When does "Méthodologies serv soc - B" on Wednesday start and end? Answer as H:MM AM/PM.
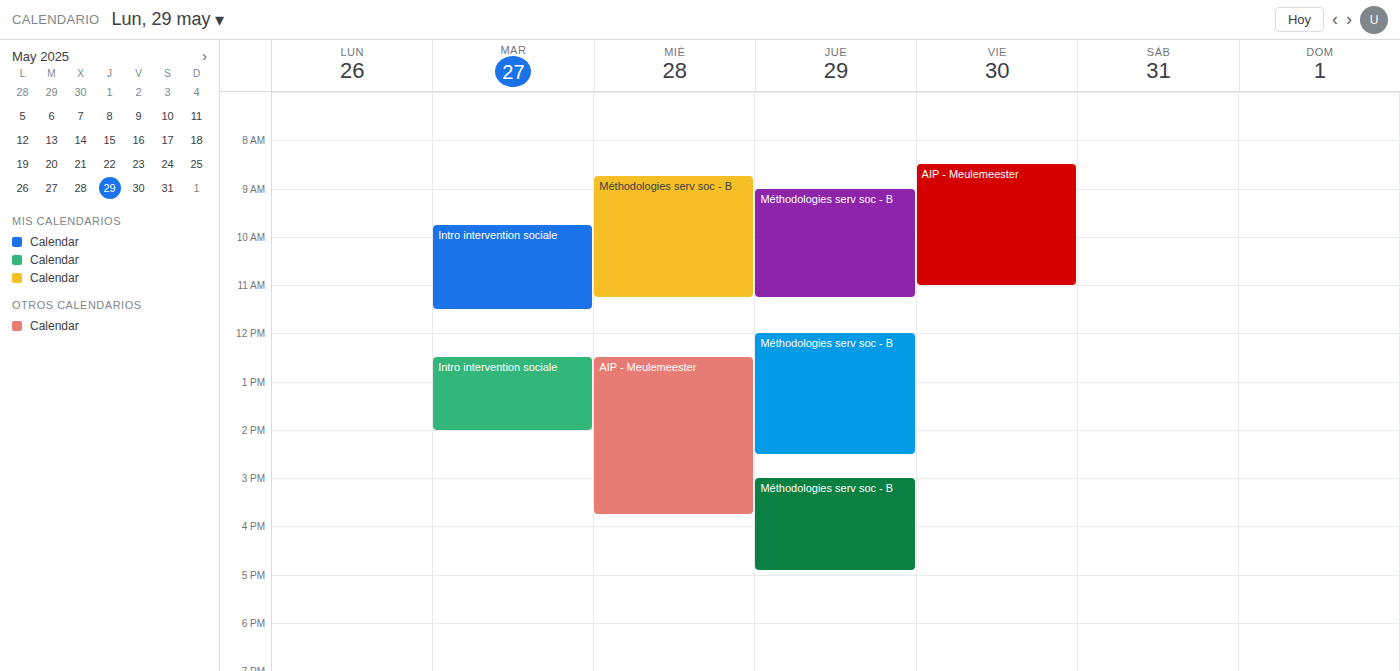
8:45 AM to 11:15 AM